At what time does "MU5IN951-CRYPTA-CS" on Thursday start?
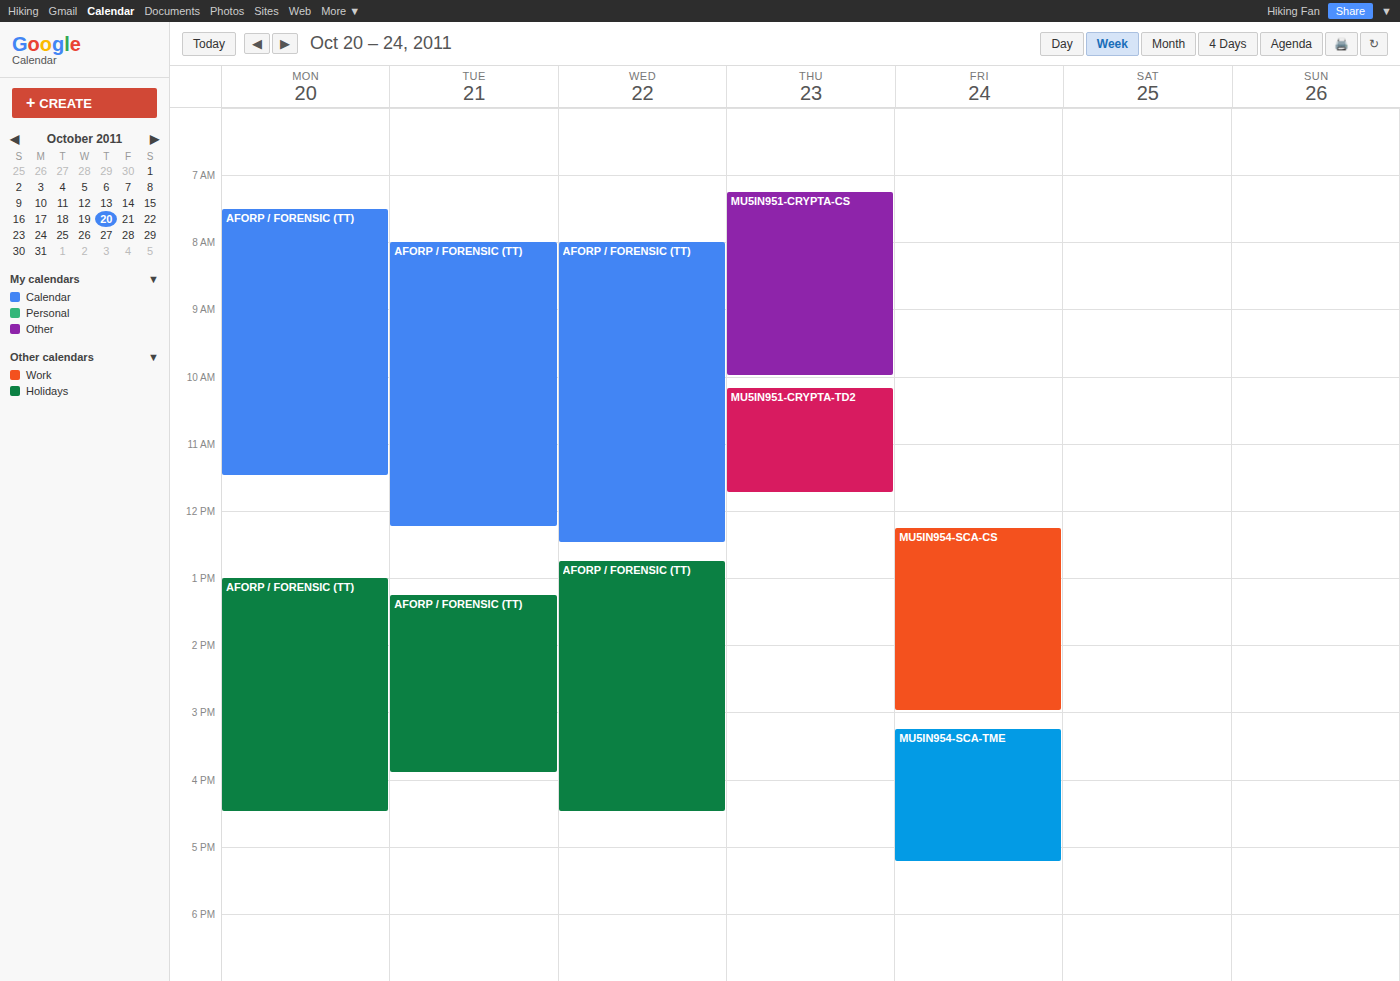
7:15 AM